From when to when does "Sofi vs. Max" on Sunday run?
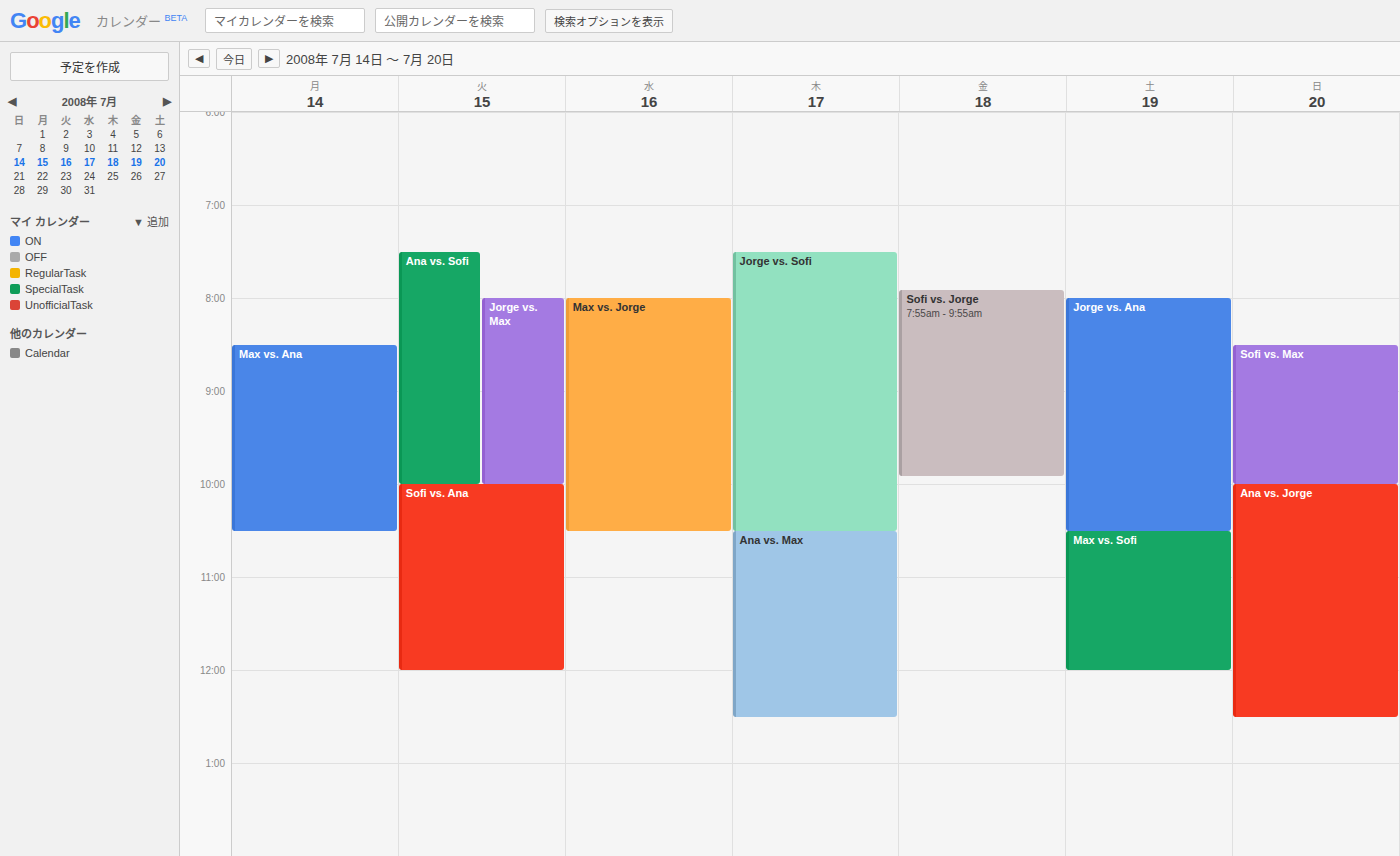
8:30 AM to 10:00 AM